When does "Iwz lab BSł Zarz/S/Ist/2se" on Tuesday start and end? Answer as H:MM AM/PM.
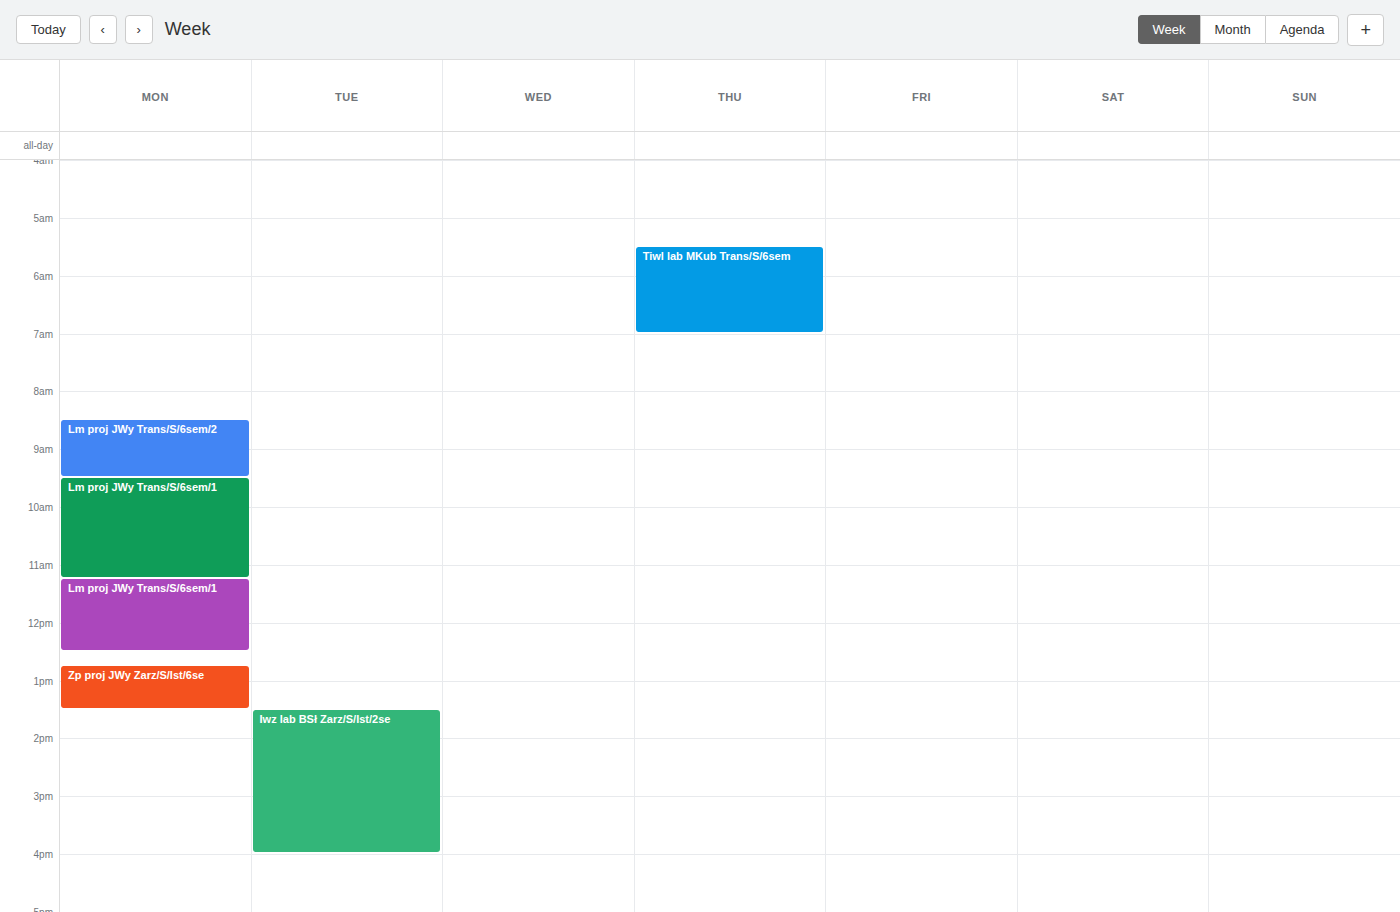
1:30 PM to 4:00 PM